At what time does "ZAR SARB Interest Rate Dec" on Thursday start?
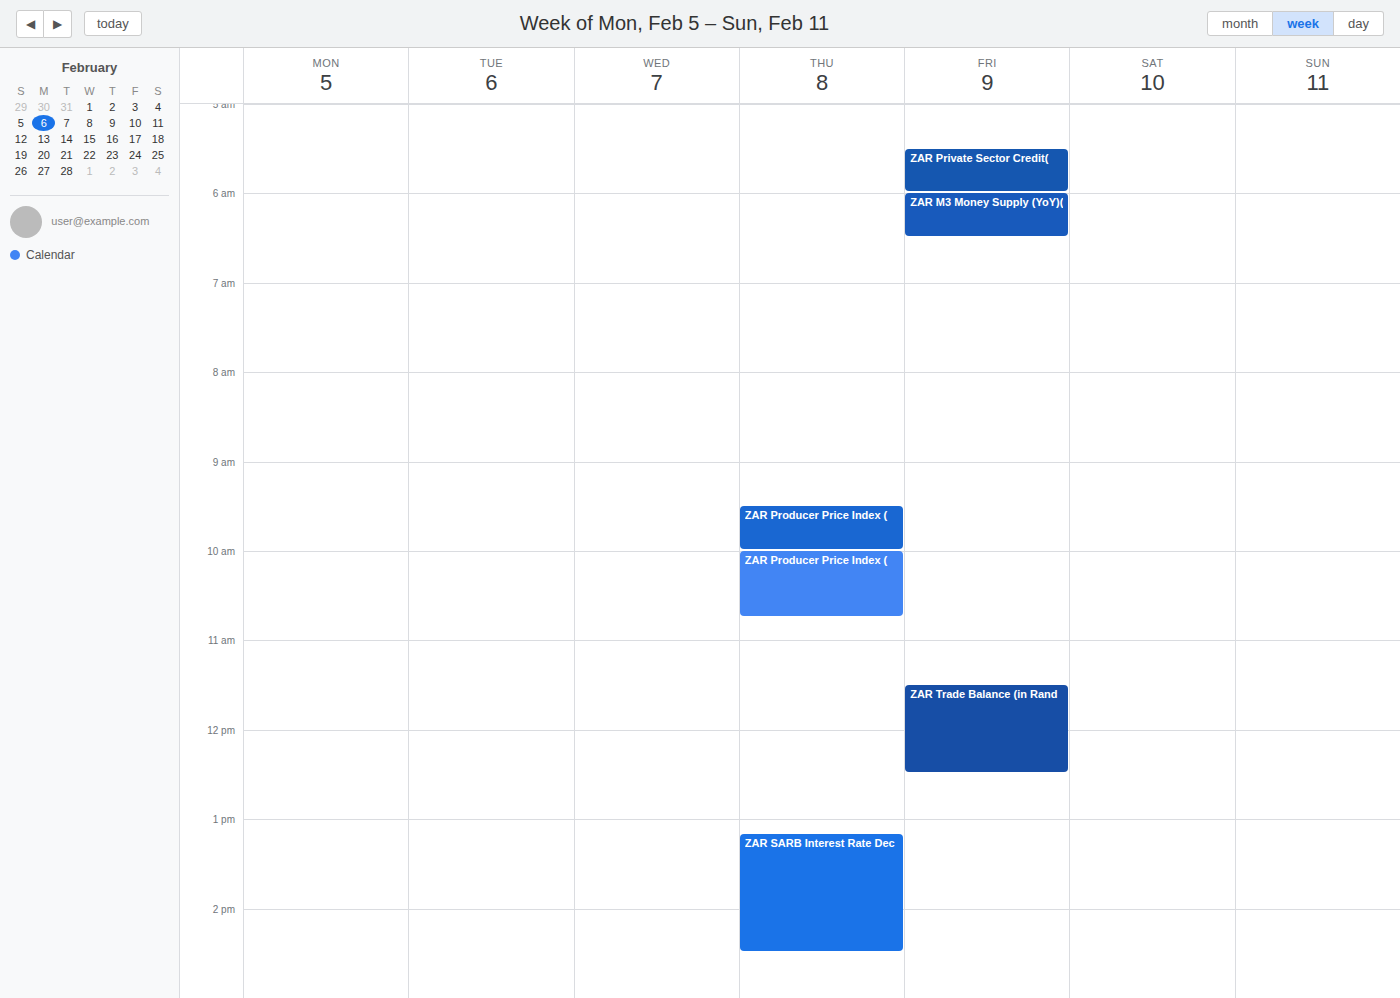
1:10 PM